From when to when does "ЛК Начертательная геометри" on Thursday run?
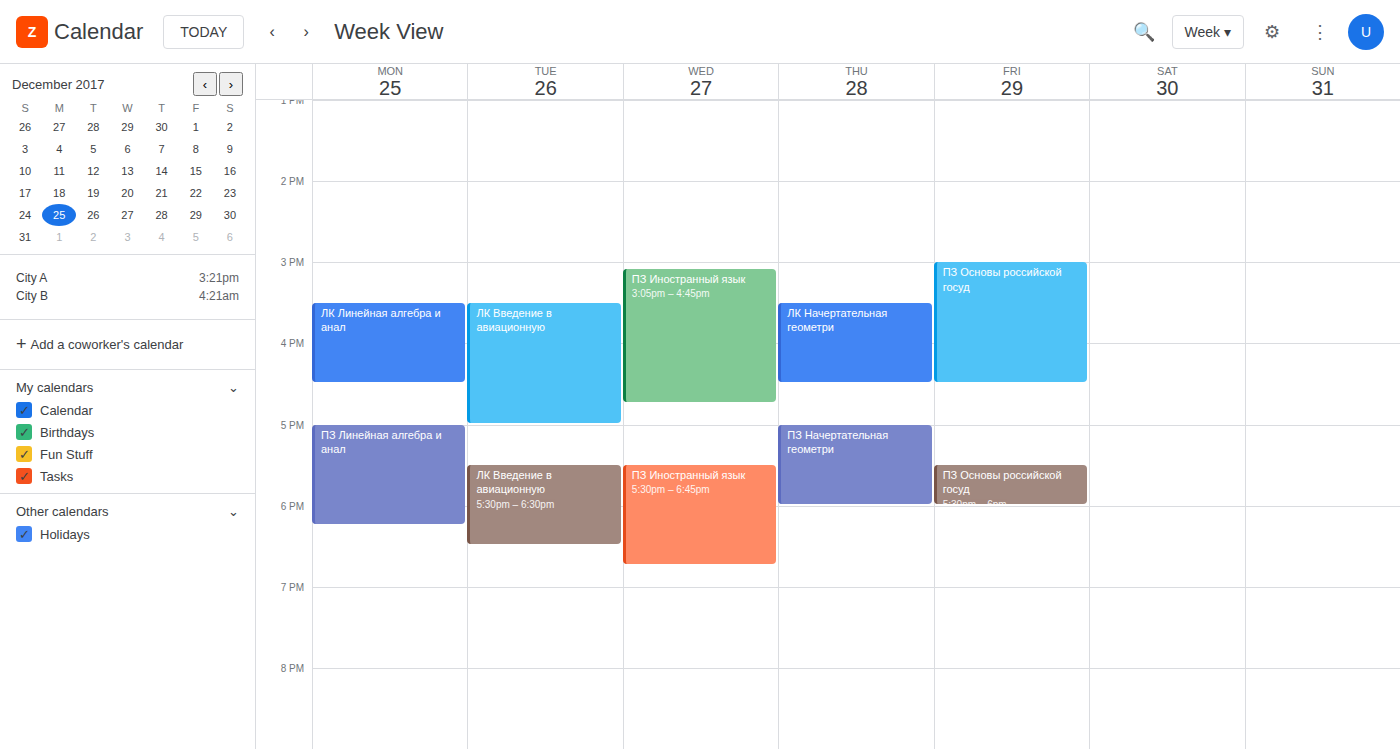
3:30 PM to 4:30 PM